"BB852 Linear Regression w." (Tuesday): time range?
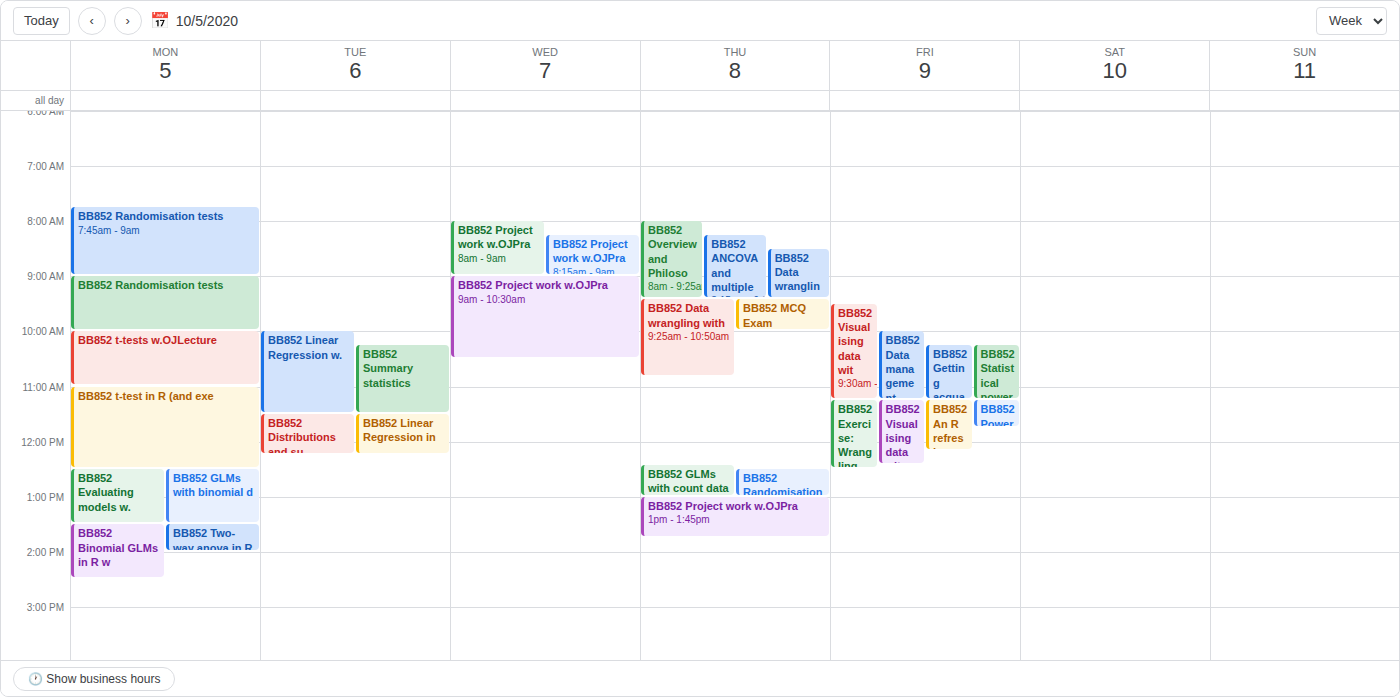
10:00 AM to 11:30 AM